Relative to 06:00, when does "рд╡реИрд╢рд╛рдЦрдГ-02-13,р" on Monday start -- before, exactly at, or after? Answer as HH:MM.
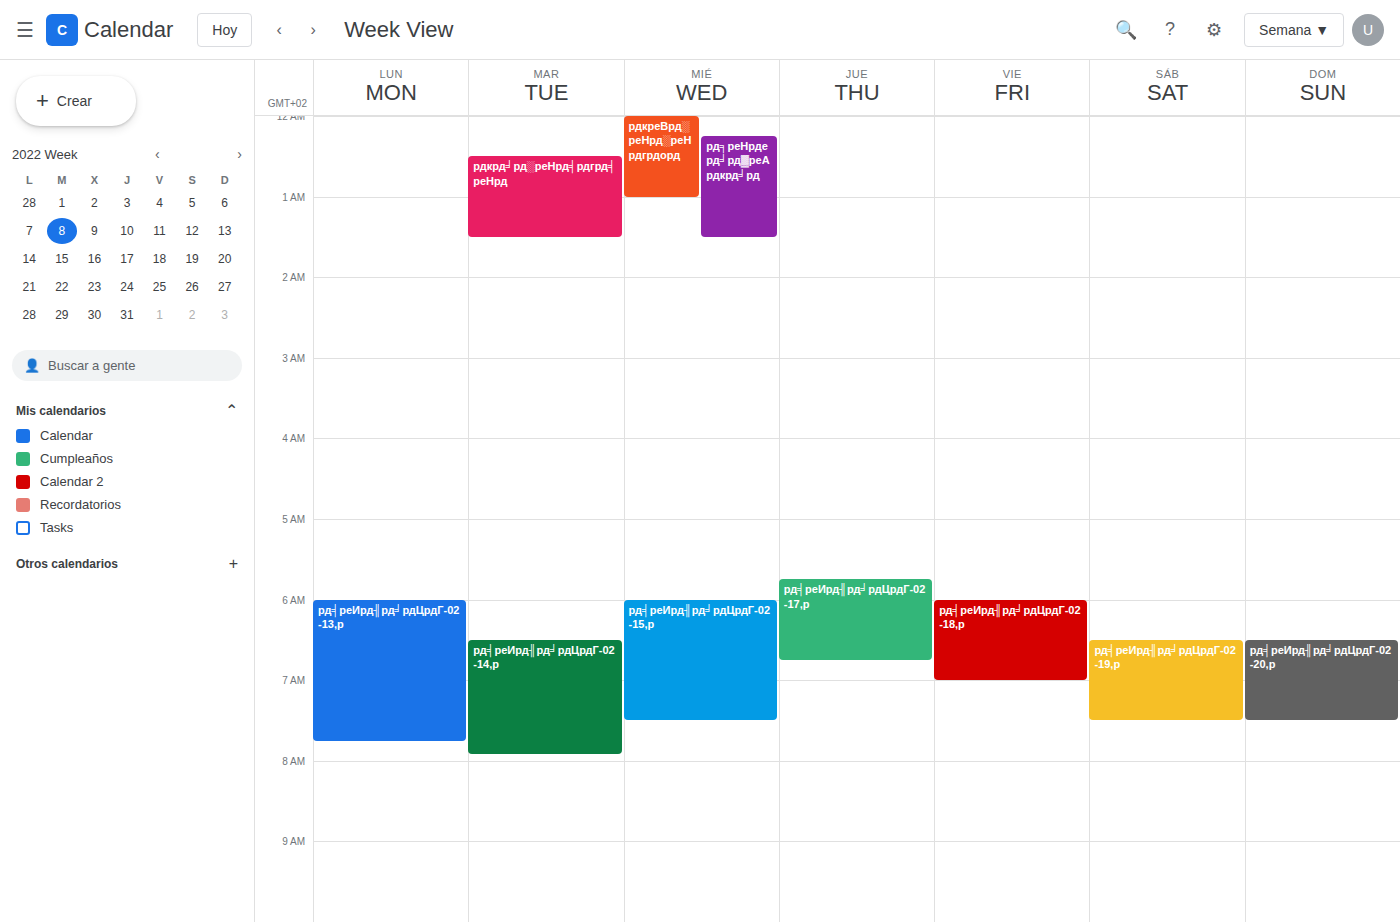
06:00 -- exactly at 06:00, on the 06:00 line.